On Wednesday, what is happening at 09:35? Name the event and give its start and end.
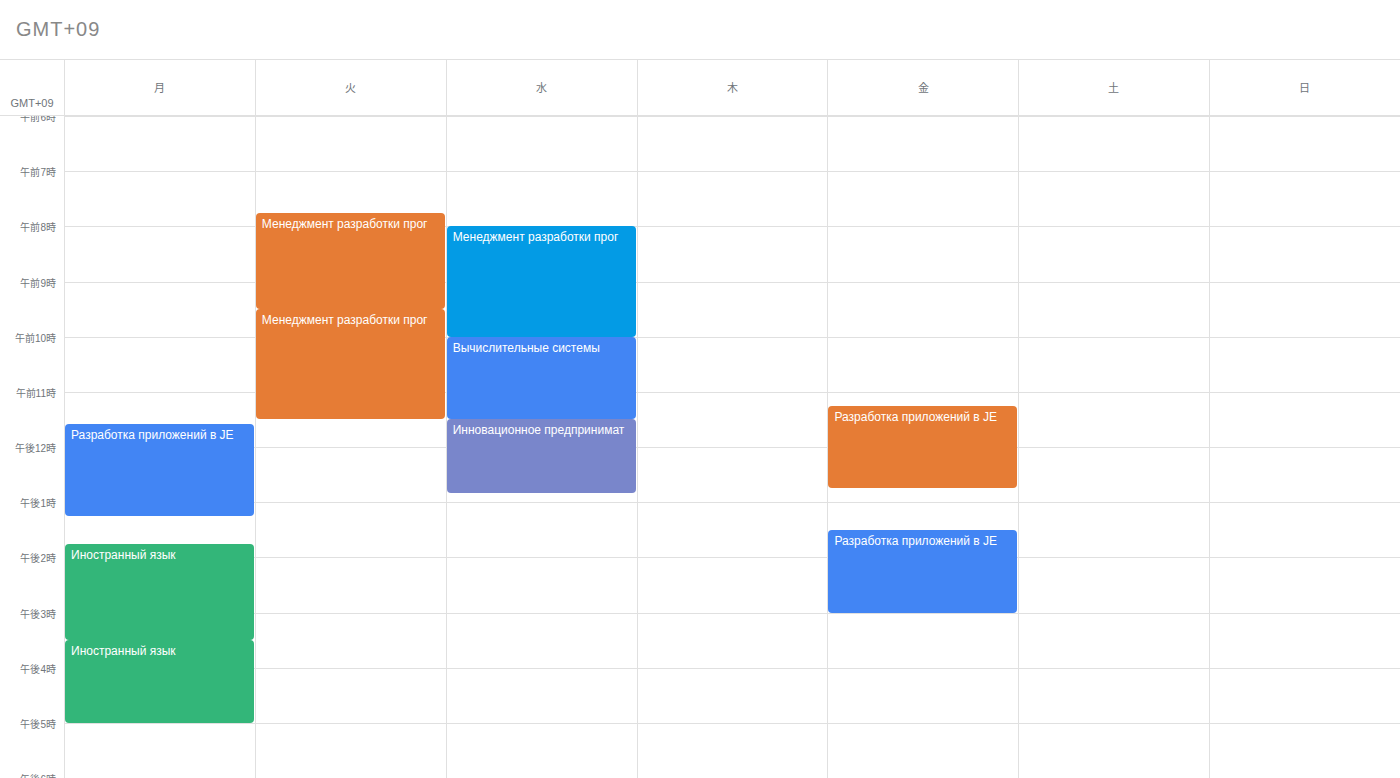
"Менеджмент разработки прог", 08:00 to 10:00